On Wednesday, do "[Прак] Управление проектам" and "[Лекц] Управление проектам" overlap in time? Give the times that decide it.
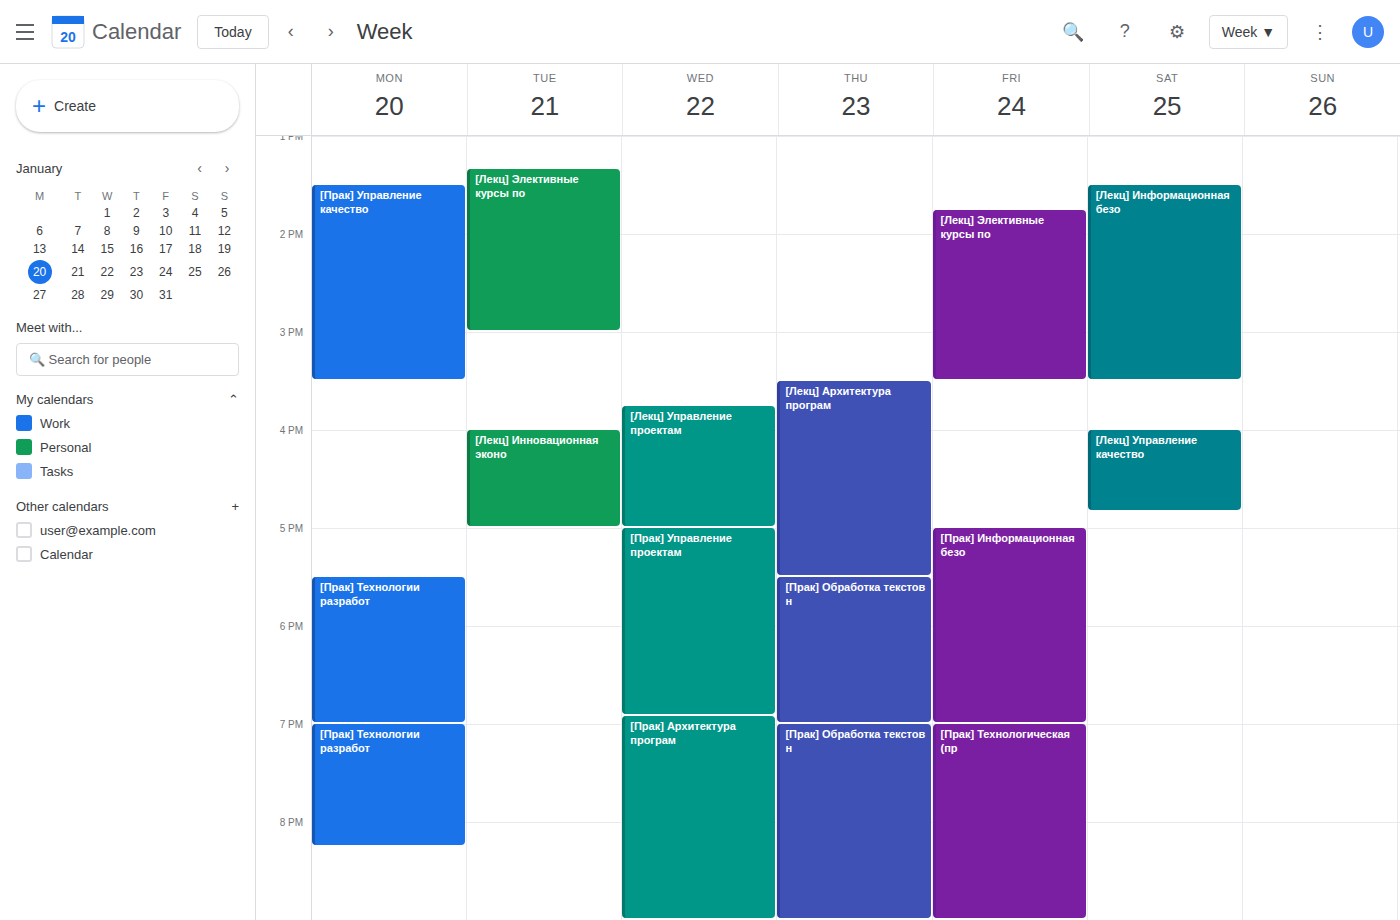
"[Лекц] Управление проектам" ends at 5:00 PM, exactly when "[Прак] Управление проектам" starts -- they touch but do not overlap.